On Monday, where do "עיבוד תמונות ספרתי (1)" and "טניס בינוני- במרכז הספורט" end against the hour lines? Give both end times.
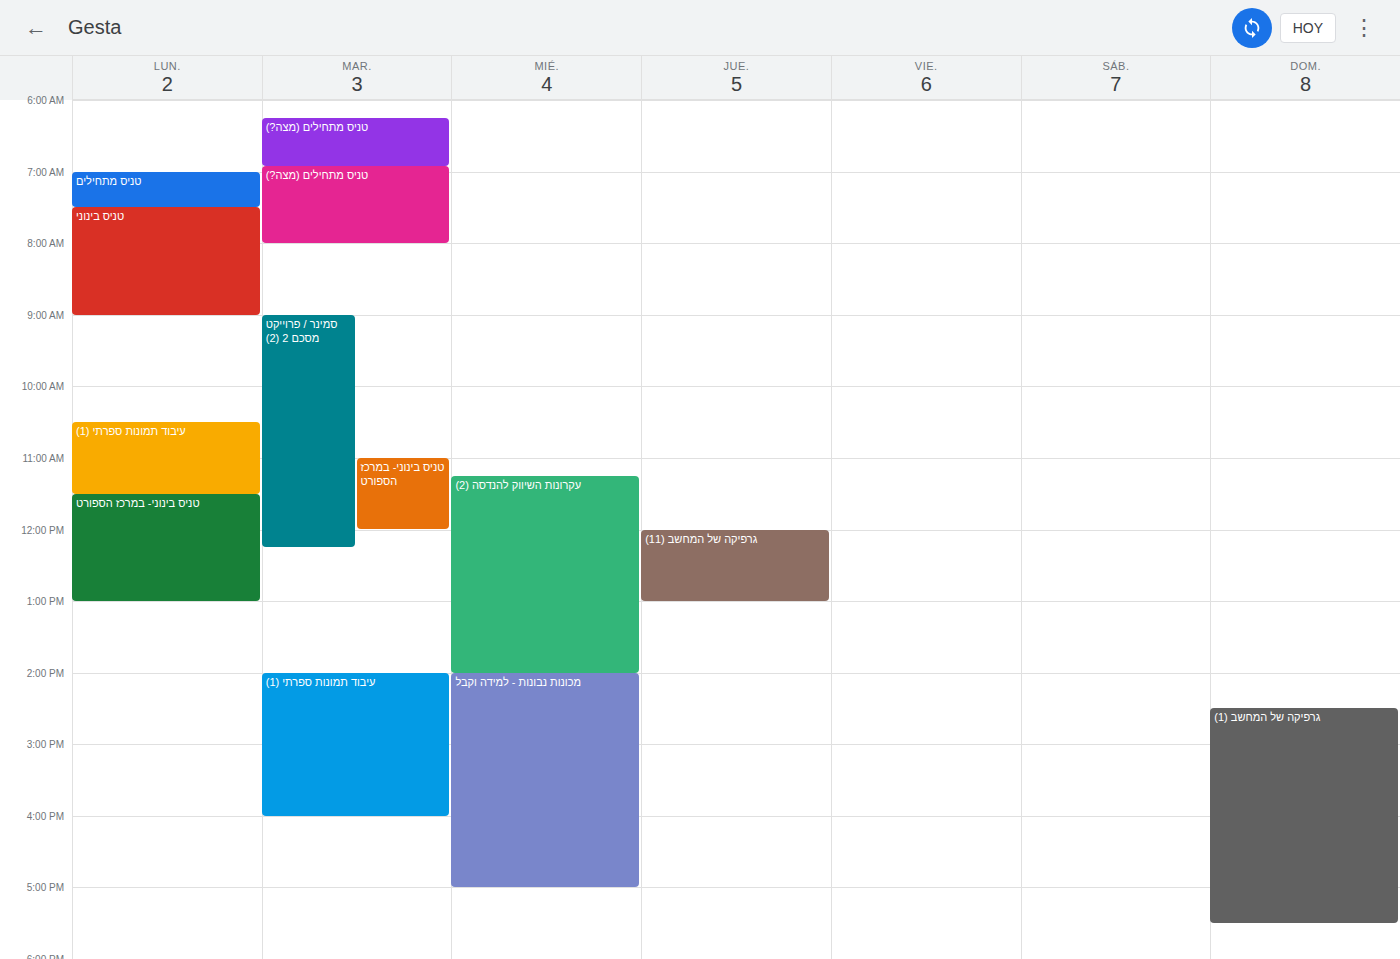
"עיבוד תמונות ספרתי (1)": 11:30 AM, halfway between the 11 AM and 12 PM lines. "טניס בינוני- במרכז הספורט": 1:00 PM, exactly on the 1 PM line.